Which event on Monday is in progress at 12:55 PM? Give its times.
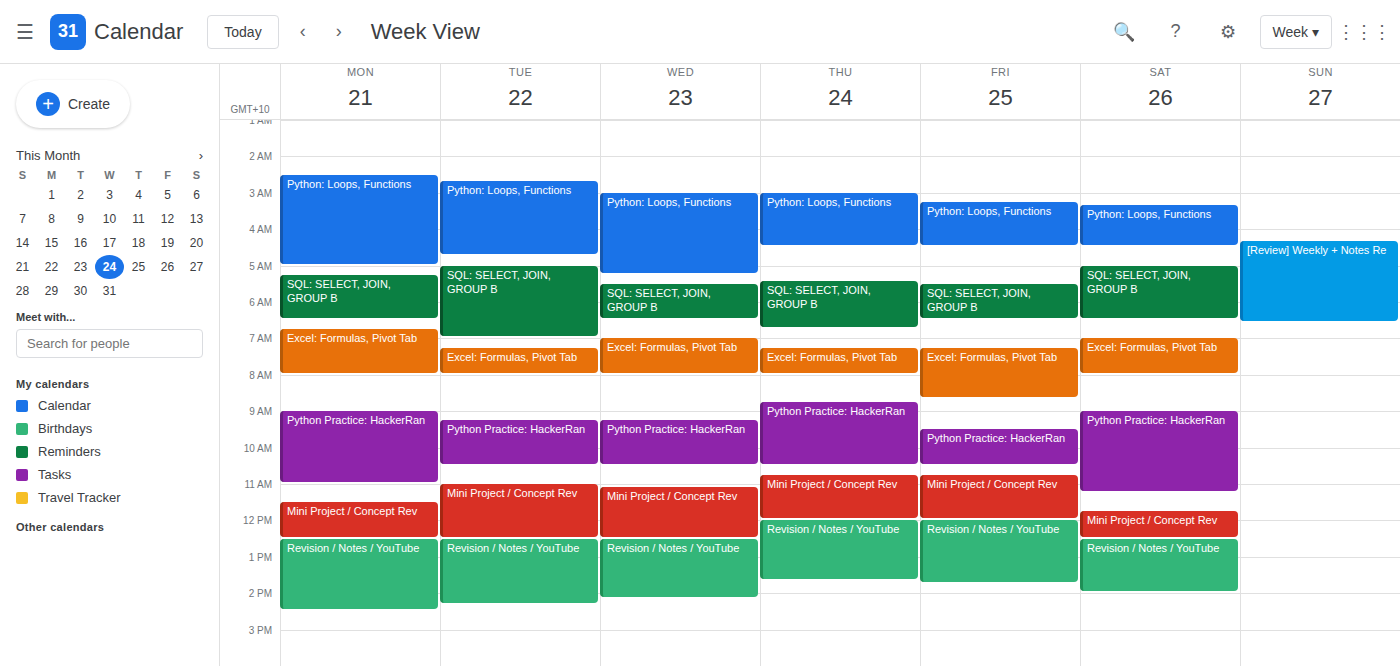
"Revision / Notes / YouTube", 12:30 PM to 2:30 PM